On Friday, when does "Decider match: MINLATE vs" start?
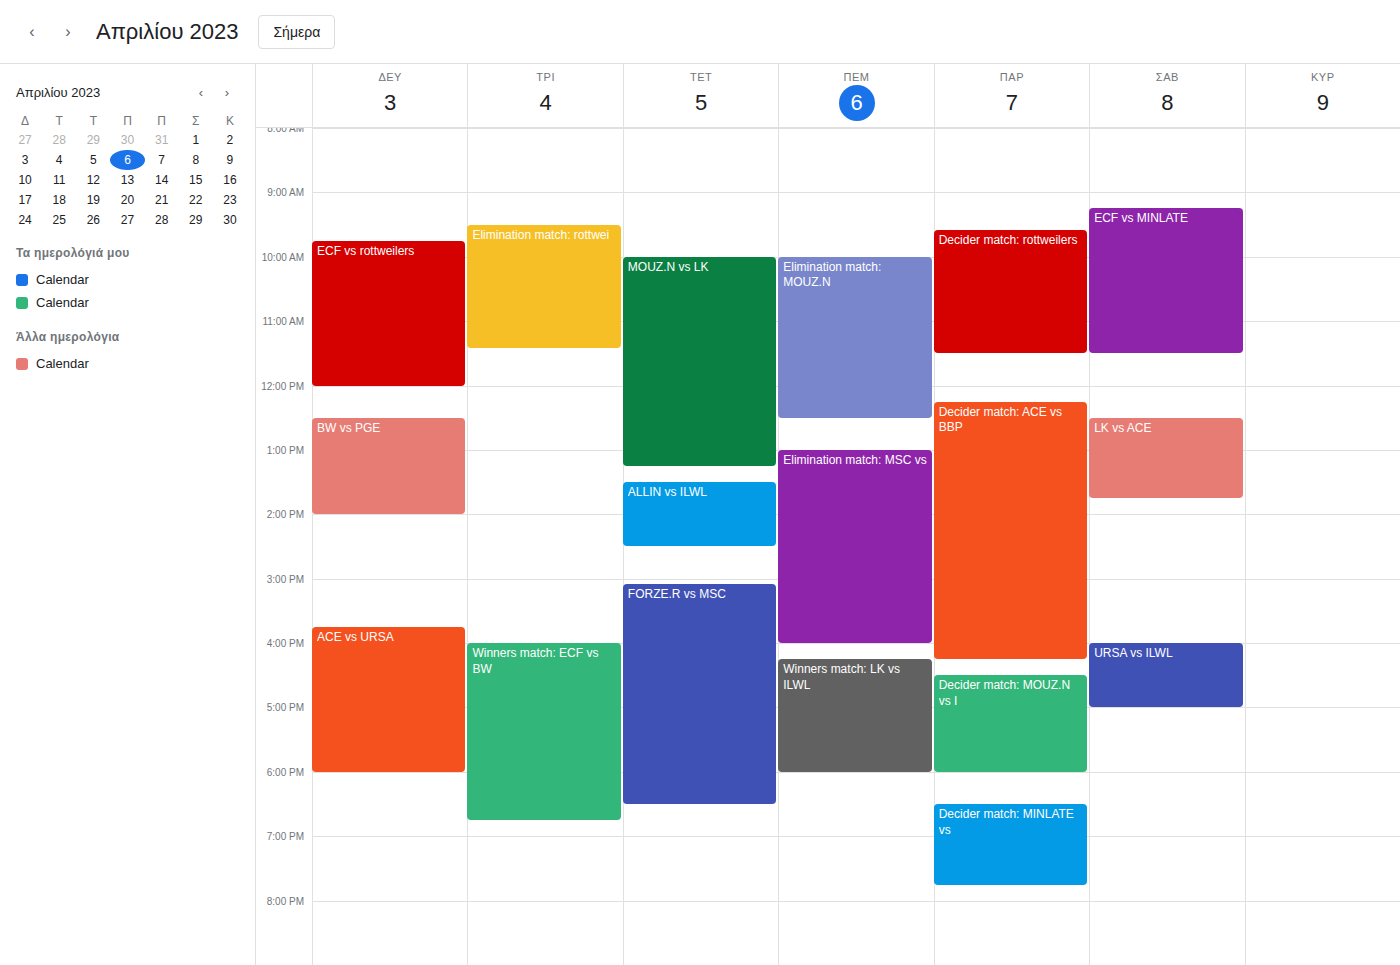
18:30